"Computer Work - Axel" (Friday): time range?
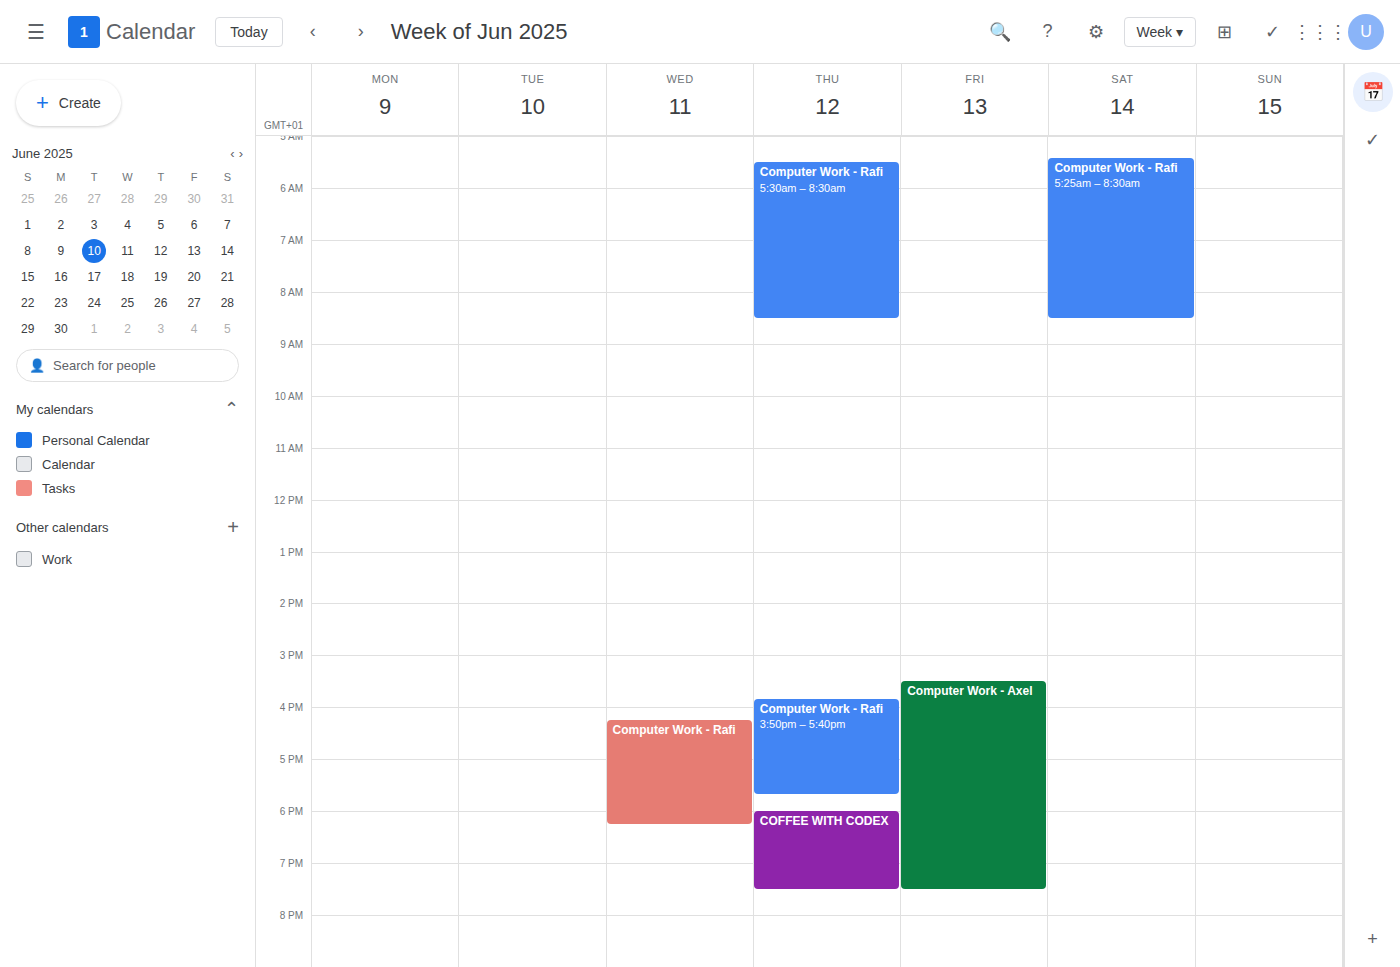
3:30 PM to 7:30 PM